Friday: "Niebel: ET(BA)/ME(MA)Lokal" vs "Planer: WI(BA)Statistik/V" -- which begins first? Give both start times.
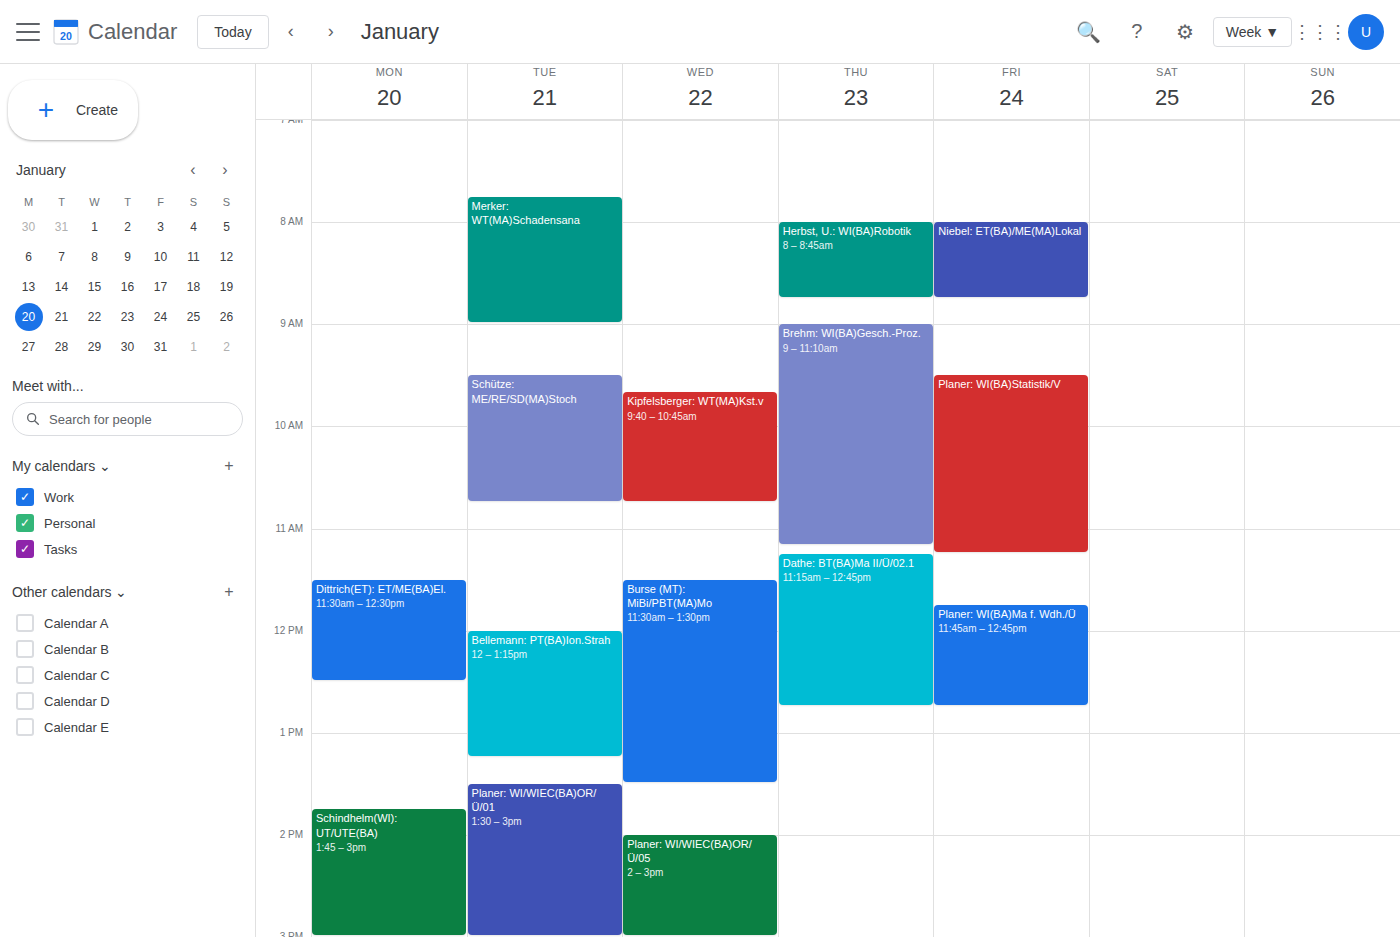
"Niebel: ET(BA)/ME(MA)Lokal" 08:00; "Planer: WI(BA)Statistik/V" 09:30.